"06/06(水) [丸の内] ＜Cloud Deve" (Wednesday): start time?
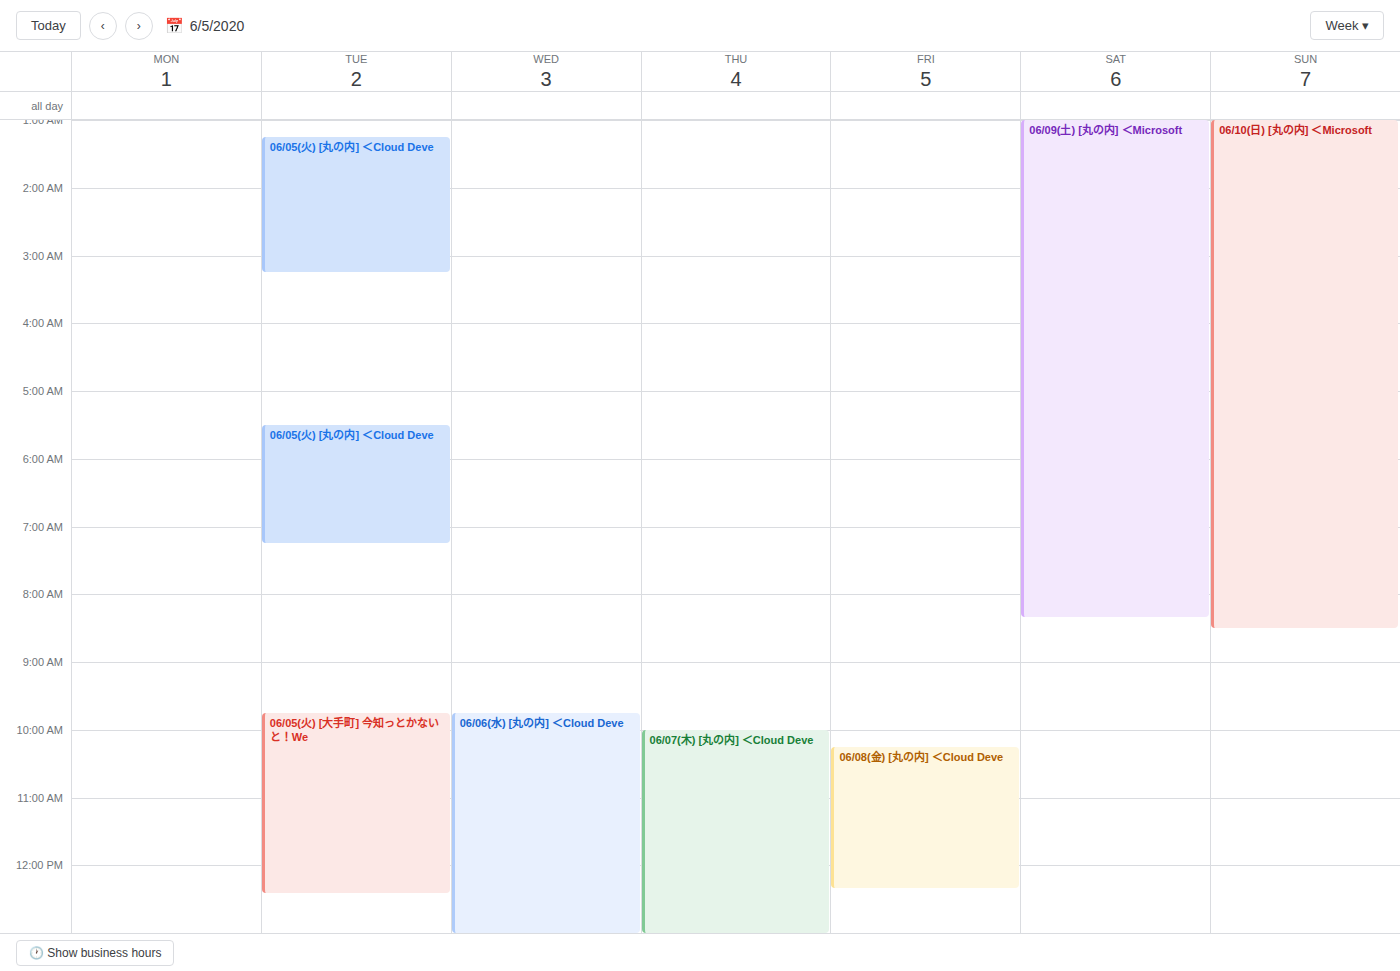
9:45 AM